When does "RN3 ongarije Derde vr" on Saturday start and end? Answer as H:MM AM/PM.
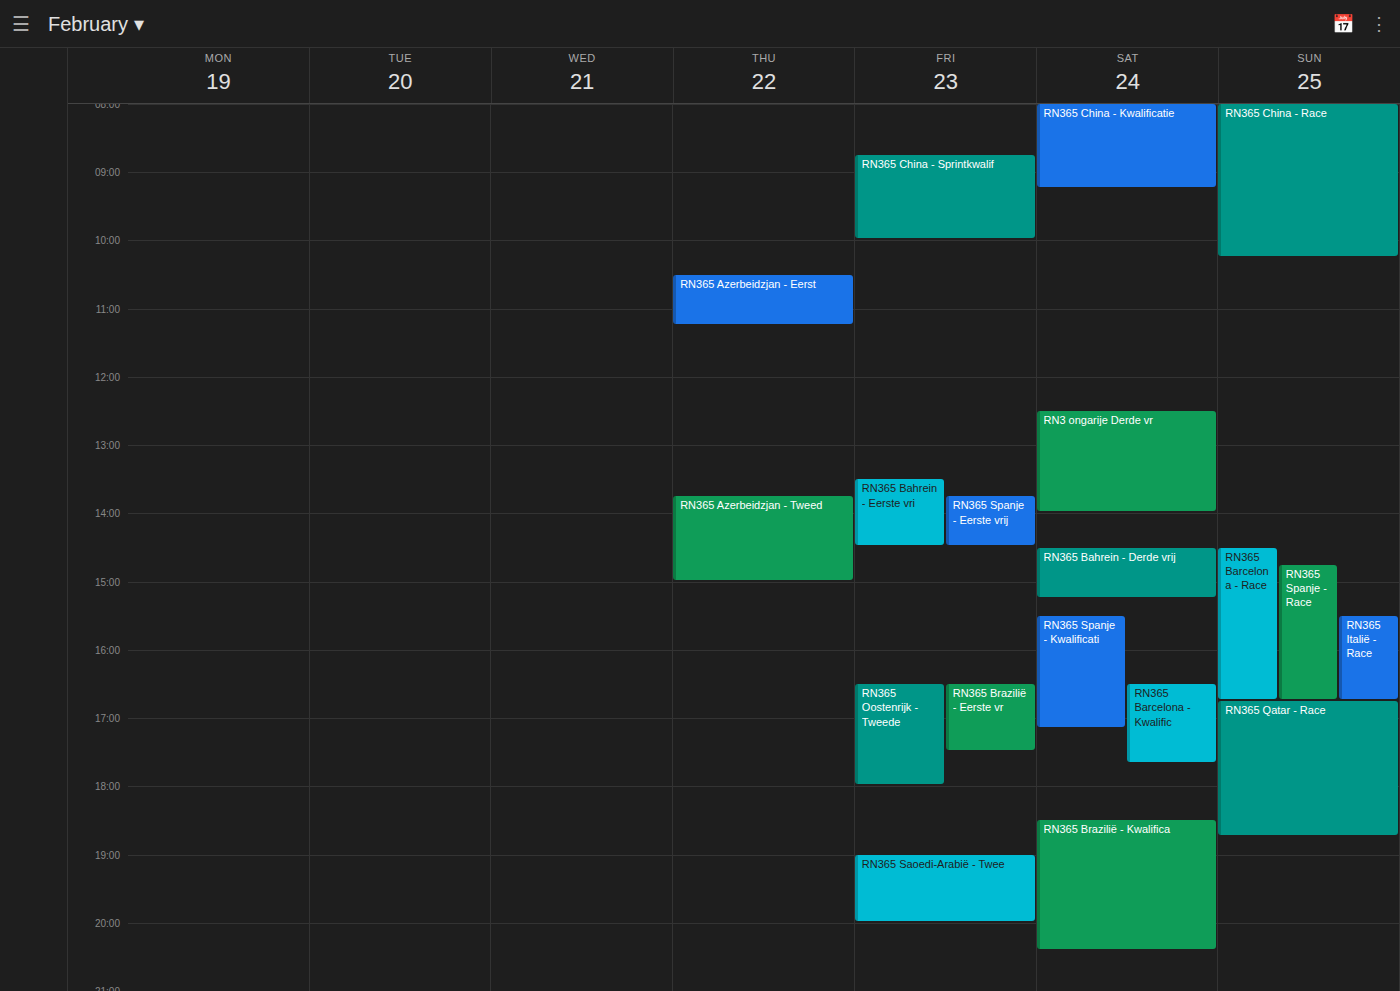
12:30 PM to 2:00 PM